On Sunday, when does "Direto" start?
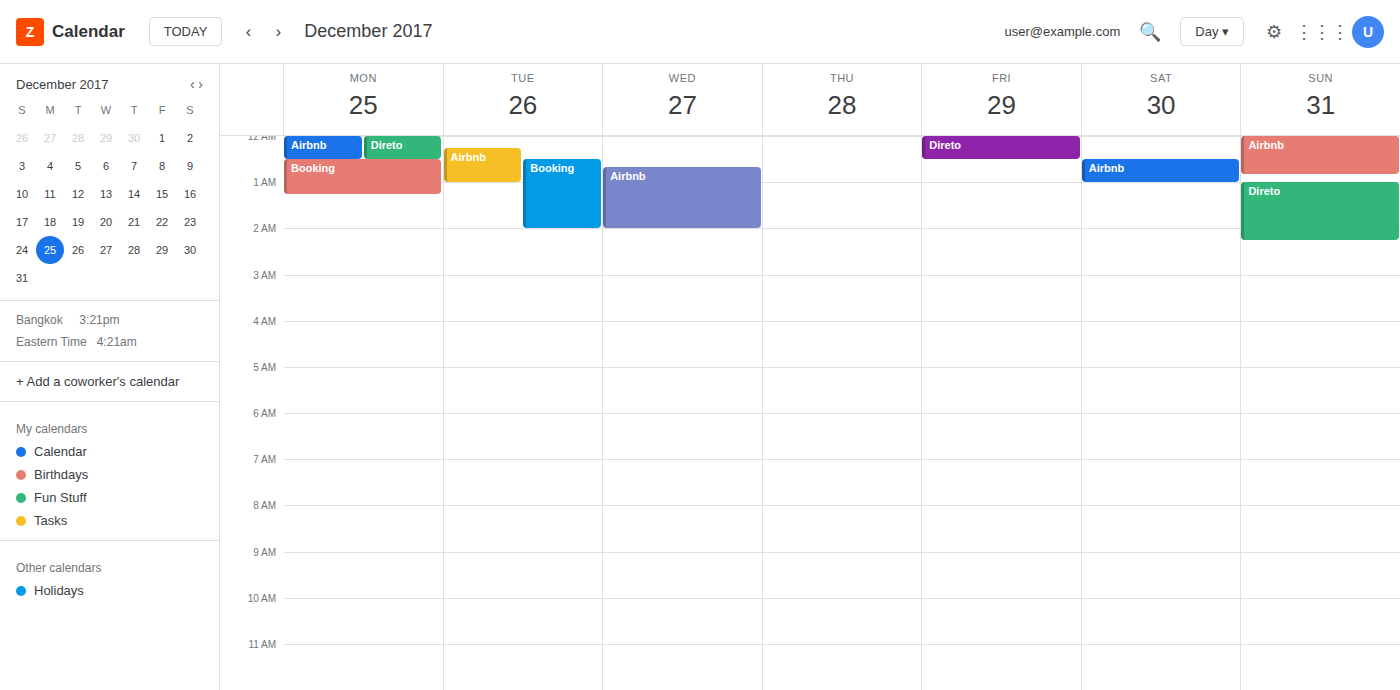
1:00 AM